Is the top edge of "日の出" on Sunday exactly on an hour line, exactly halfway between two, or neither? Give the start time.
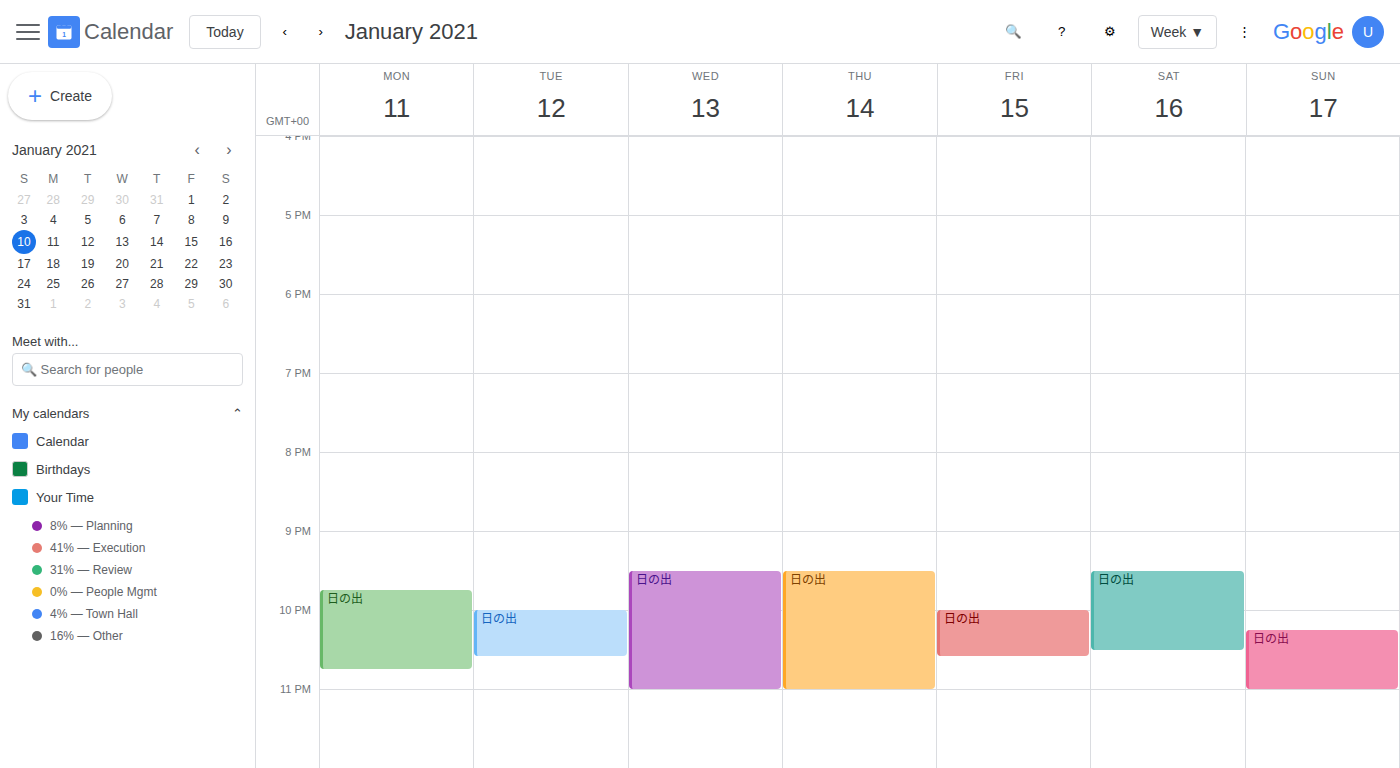
10:15 PM -- neither: a quarter of the way from the 10 PM line to the 11 PM line.